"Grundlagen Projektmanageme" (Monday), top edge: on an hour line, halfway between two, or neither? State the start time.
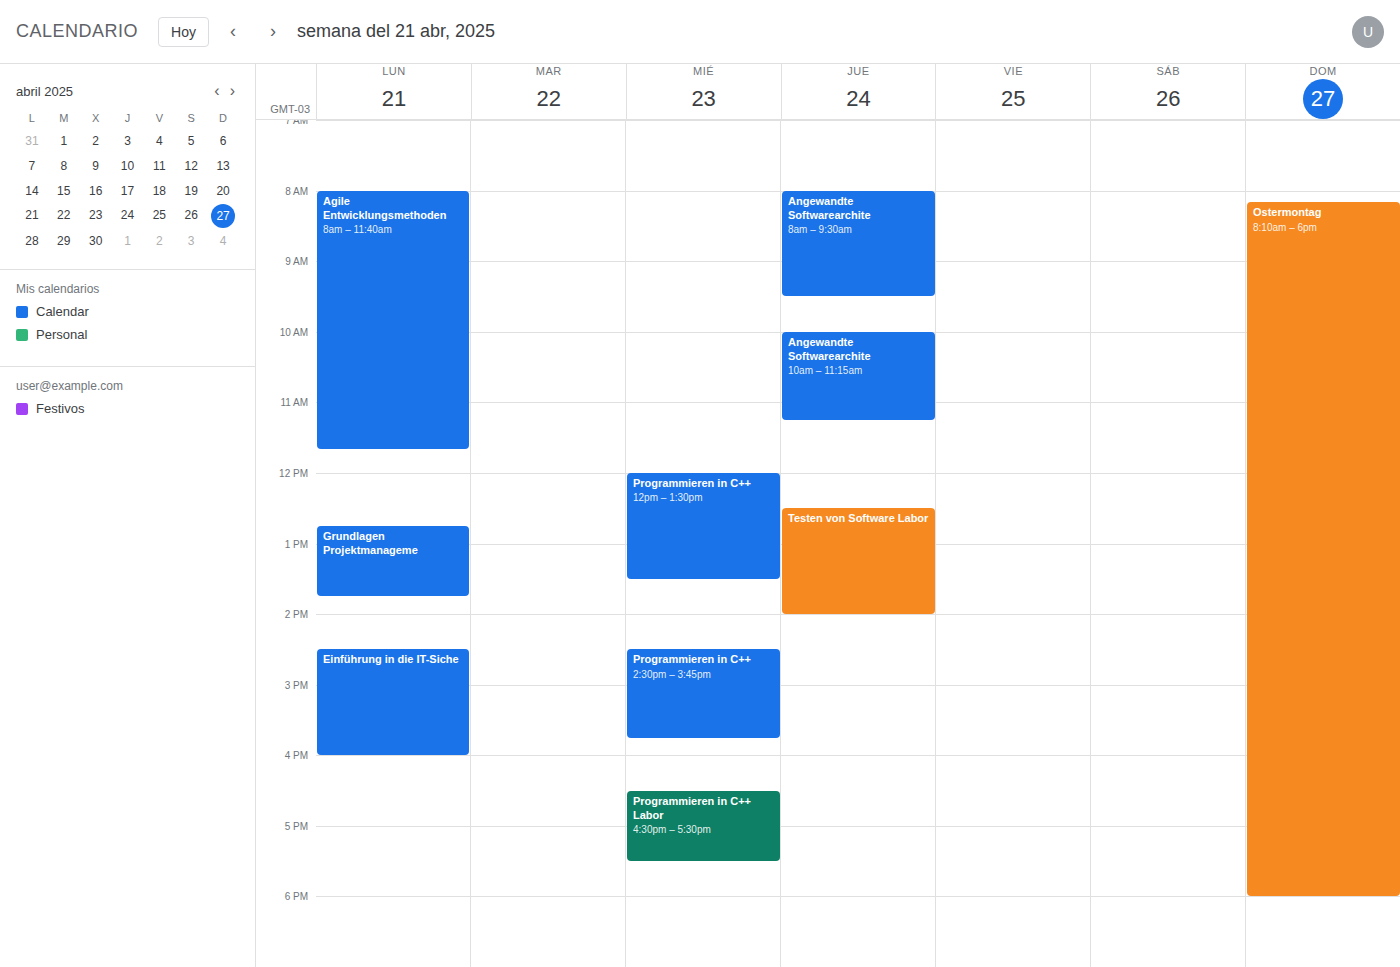
12:45 PM -- neither: three quarters of the way from the 12 PM line to the 1 PM line.